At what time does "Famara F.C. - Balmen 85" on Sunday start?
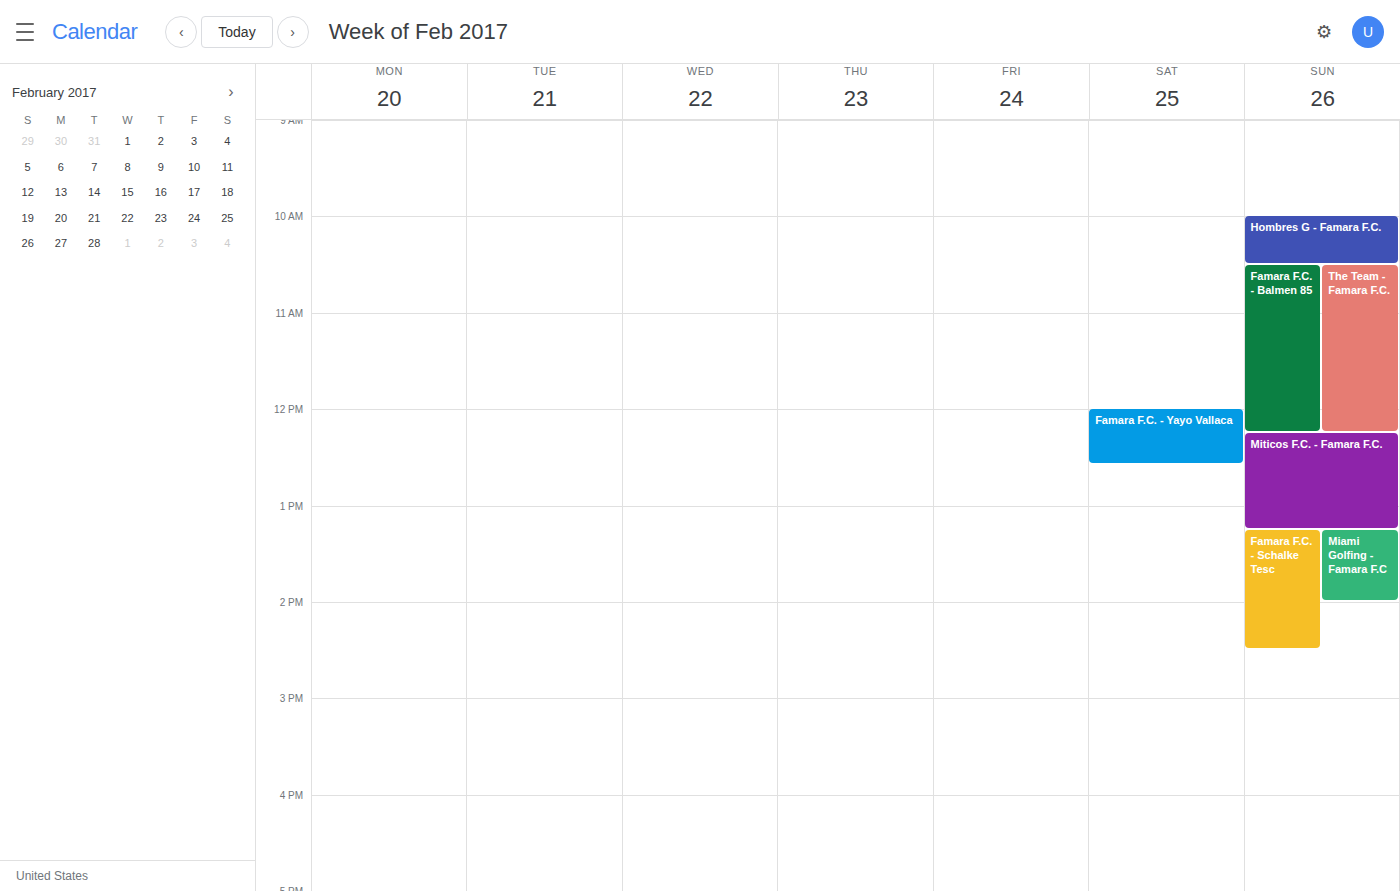
10:30 AM